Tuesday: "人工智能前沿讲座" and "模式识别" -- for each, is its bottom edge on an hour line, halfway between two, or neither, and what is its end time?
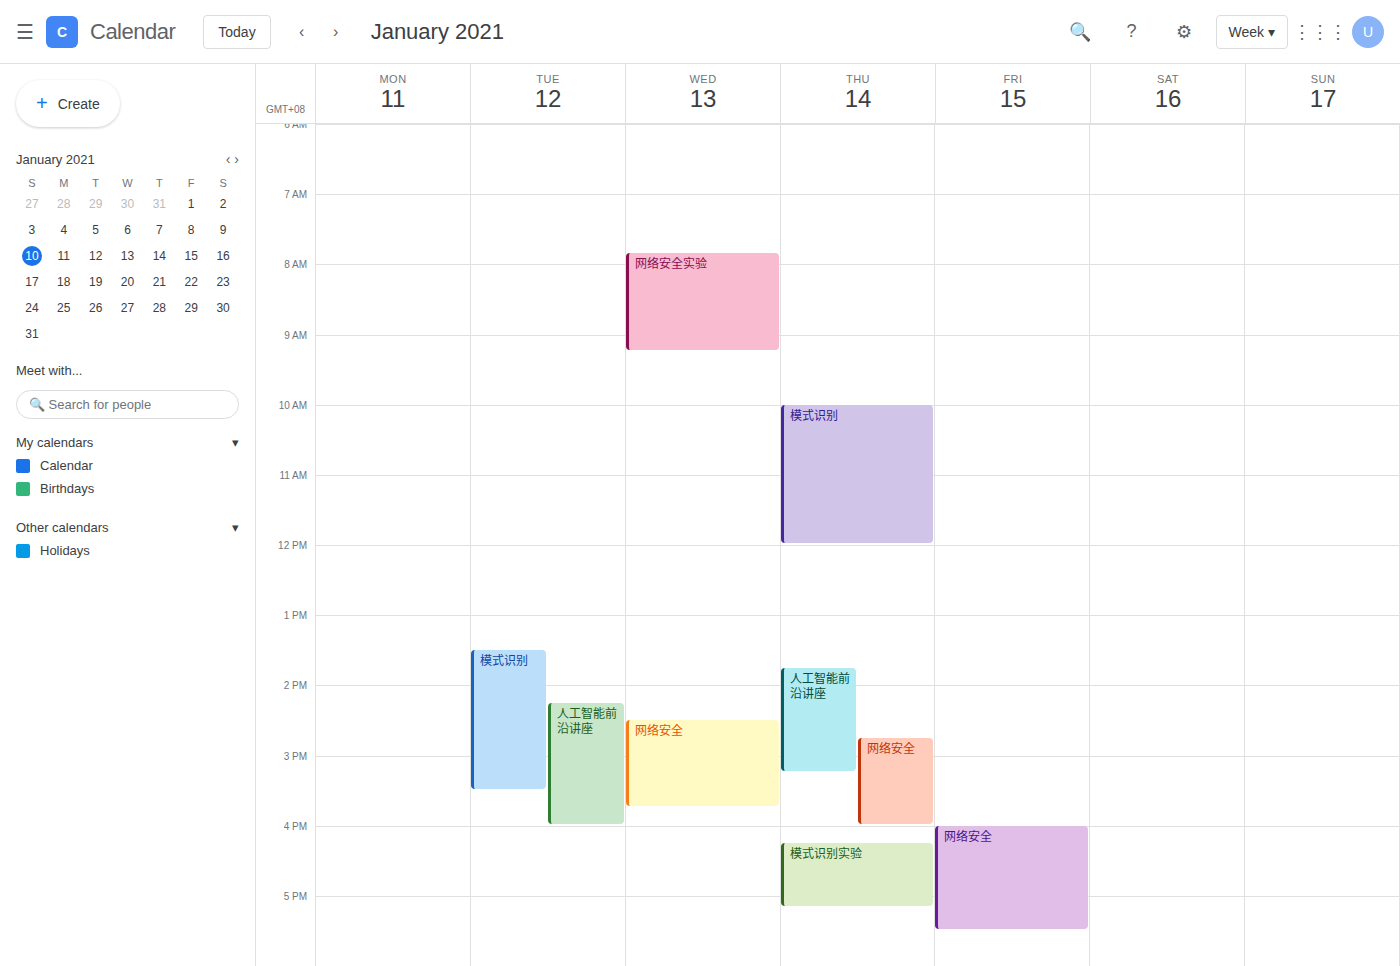
"人工智能前沿讲座": 16:00, exactly on the 16:00 line. "模式识别": 15:30, halfway between the 15:00 and 16:00 lines.